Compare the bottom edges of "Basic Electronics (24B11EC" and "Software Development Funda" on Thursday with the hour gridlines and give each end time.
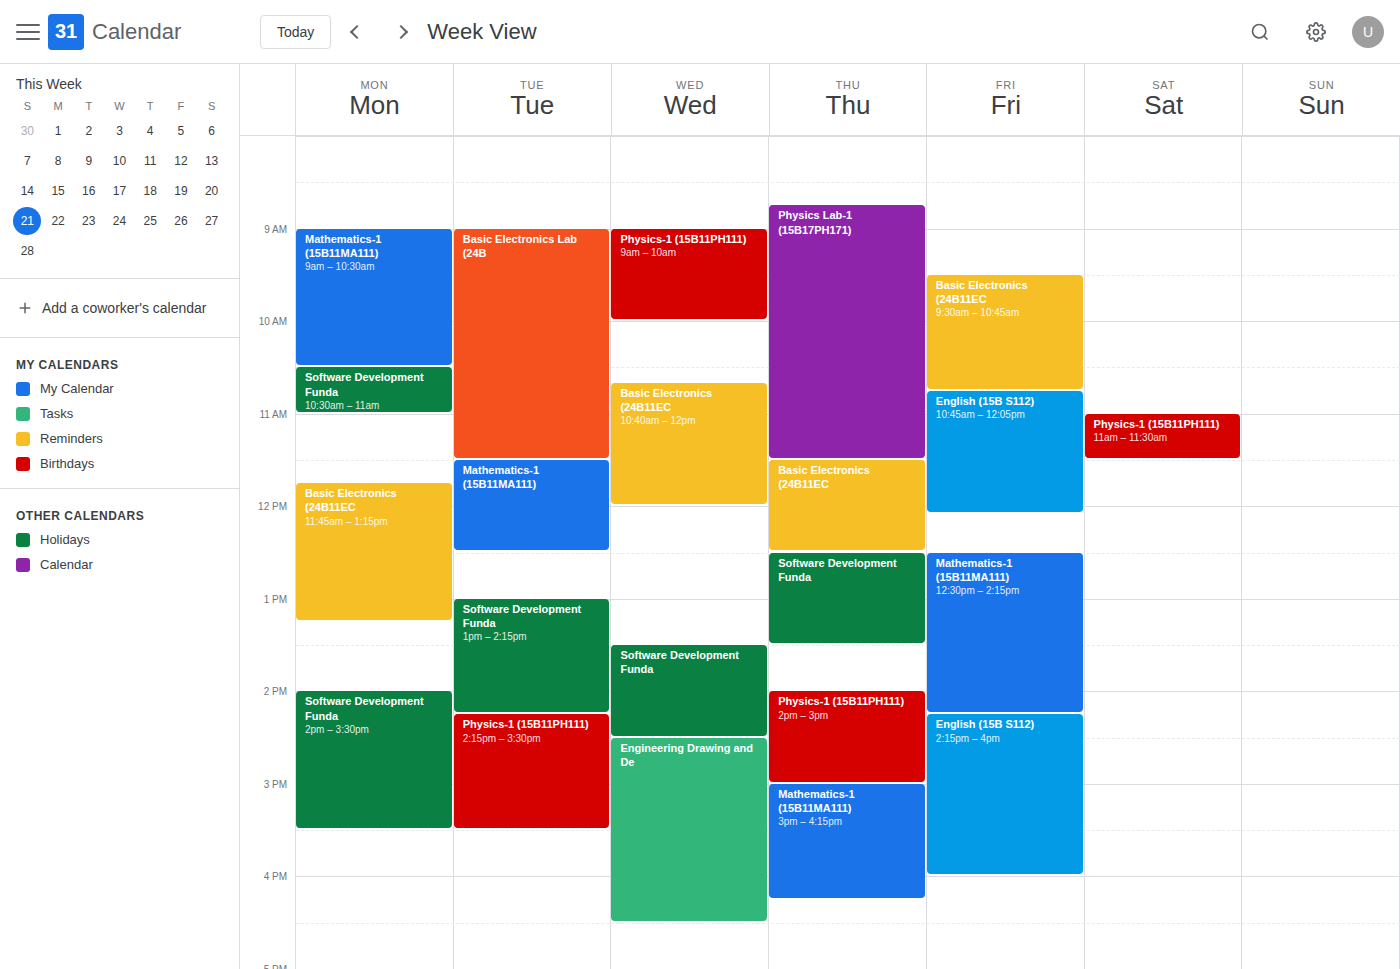
"Basic Electronics (24B11EC": 12:30 PM, halfway between the 12 PM and 1 PM lines. "Software Development Funda": 1:30 PM, halfway between the 1 PM and 2 PM lines.